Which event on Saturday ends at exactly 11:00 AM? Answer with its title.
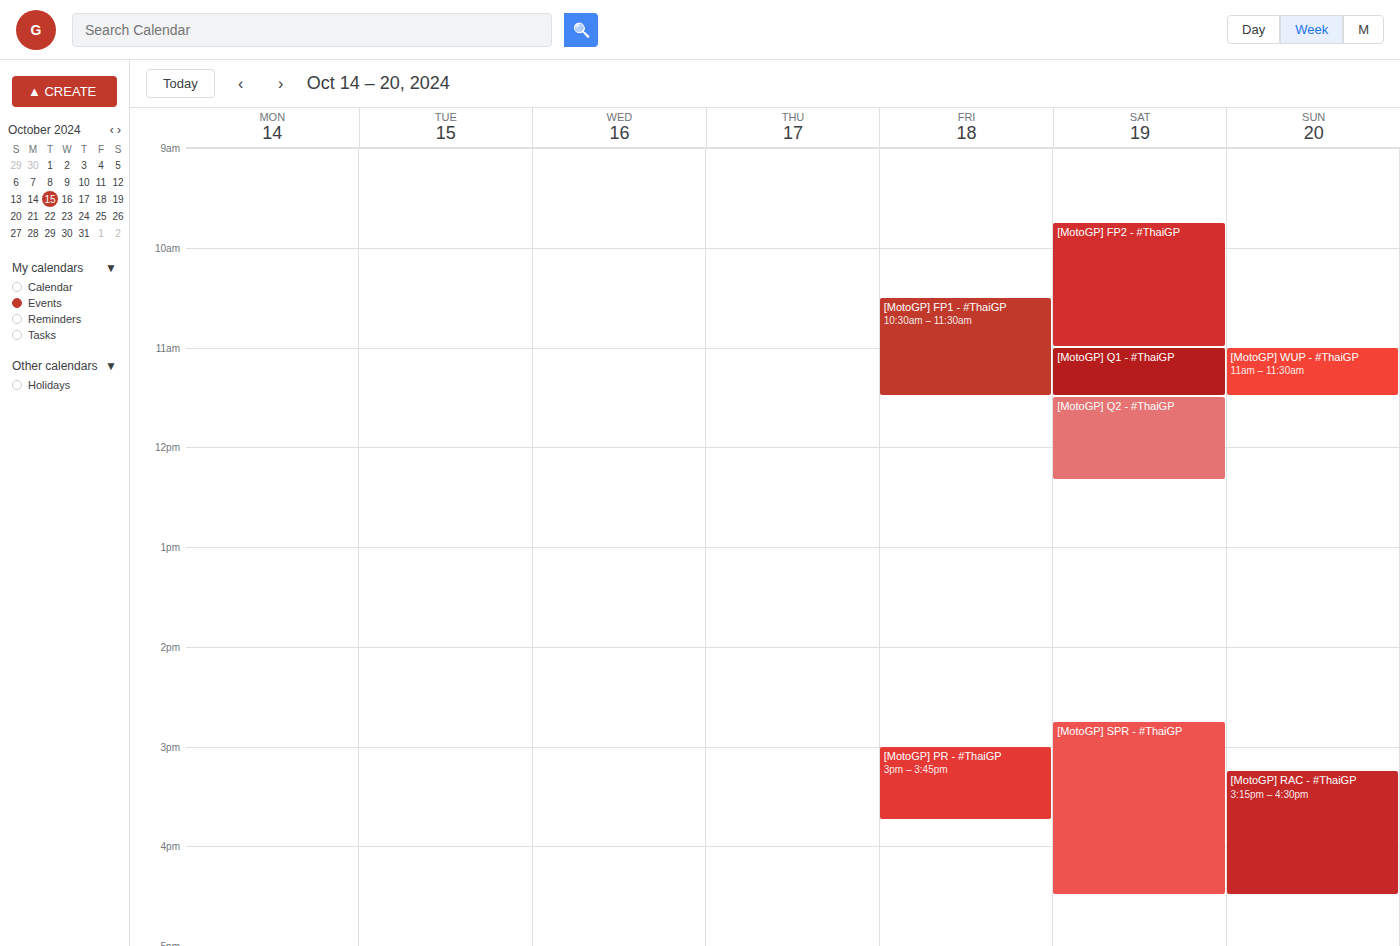
"[MotoGP] FP2 - #ThaiGP"